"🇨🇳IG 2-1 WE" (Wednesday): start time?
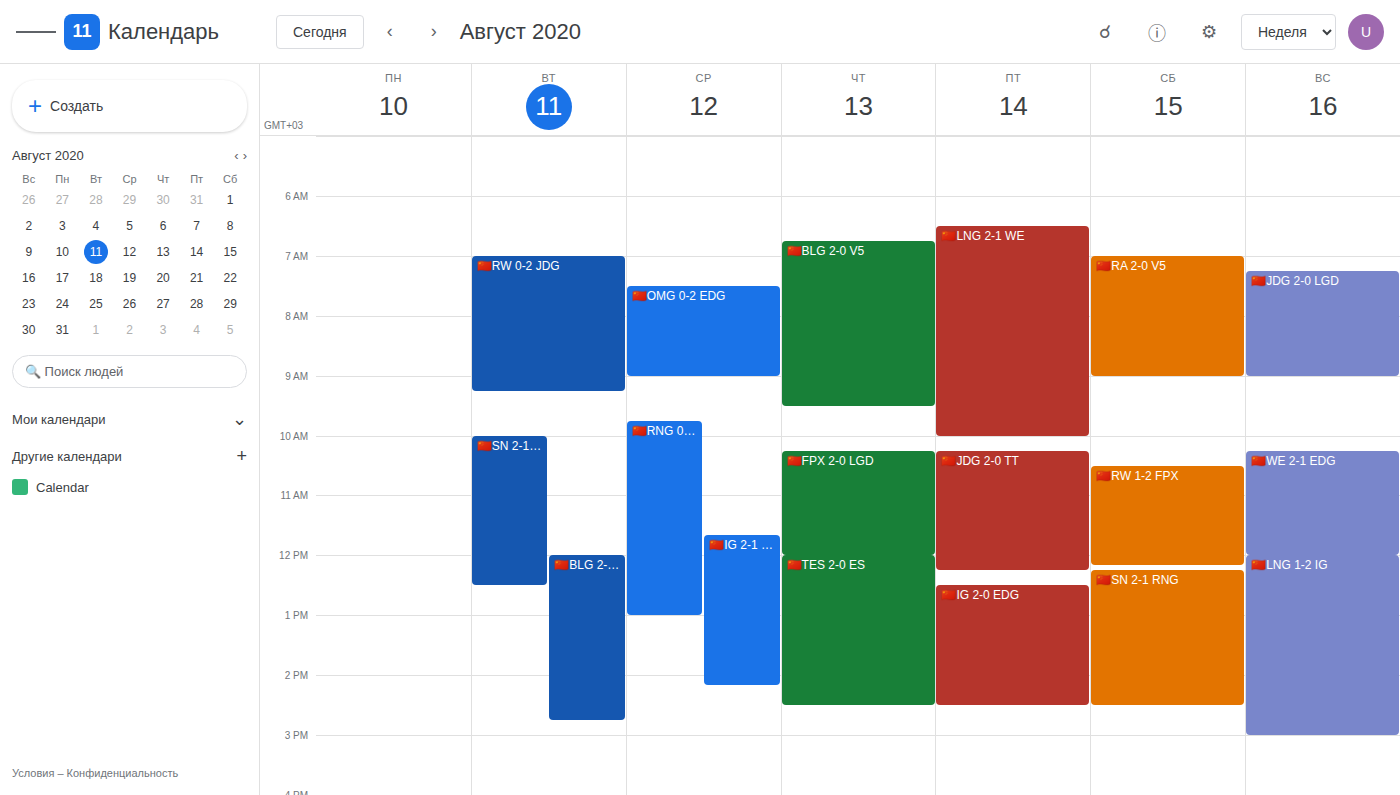
11:40 AM